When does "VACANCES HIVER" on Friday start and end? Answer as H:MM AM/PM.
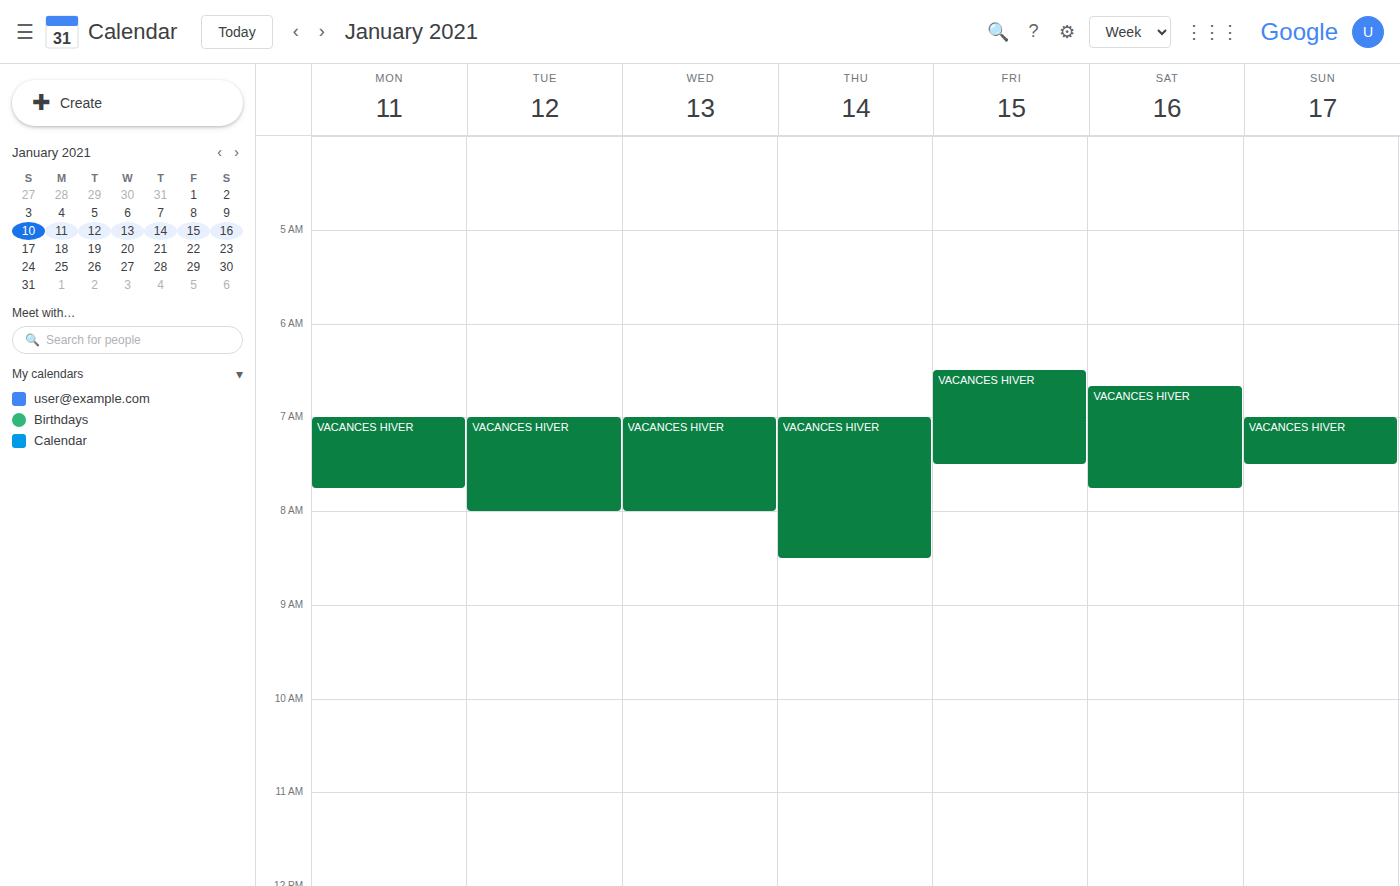
6:30 AM to 7:30 AM